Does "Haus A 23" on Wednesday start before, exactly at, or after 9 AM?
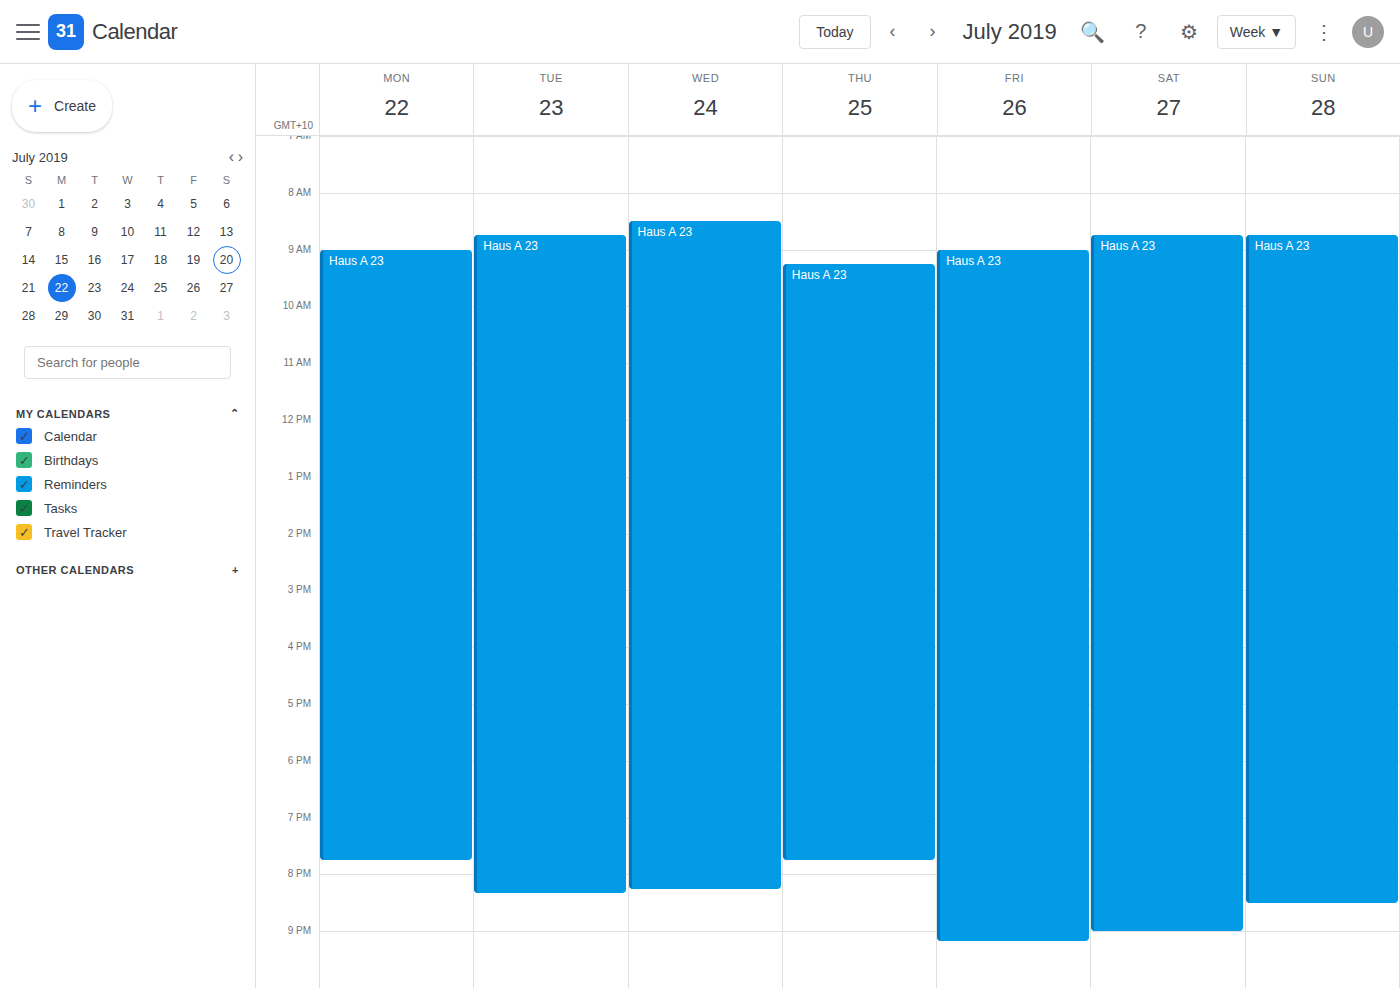
8:30 AM -- before 9 AM, 30 minutes above the 9 AM line.